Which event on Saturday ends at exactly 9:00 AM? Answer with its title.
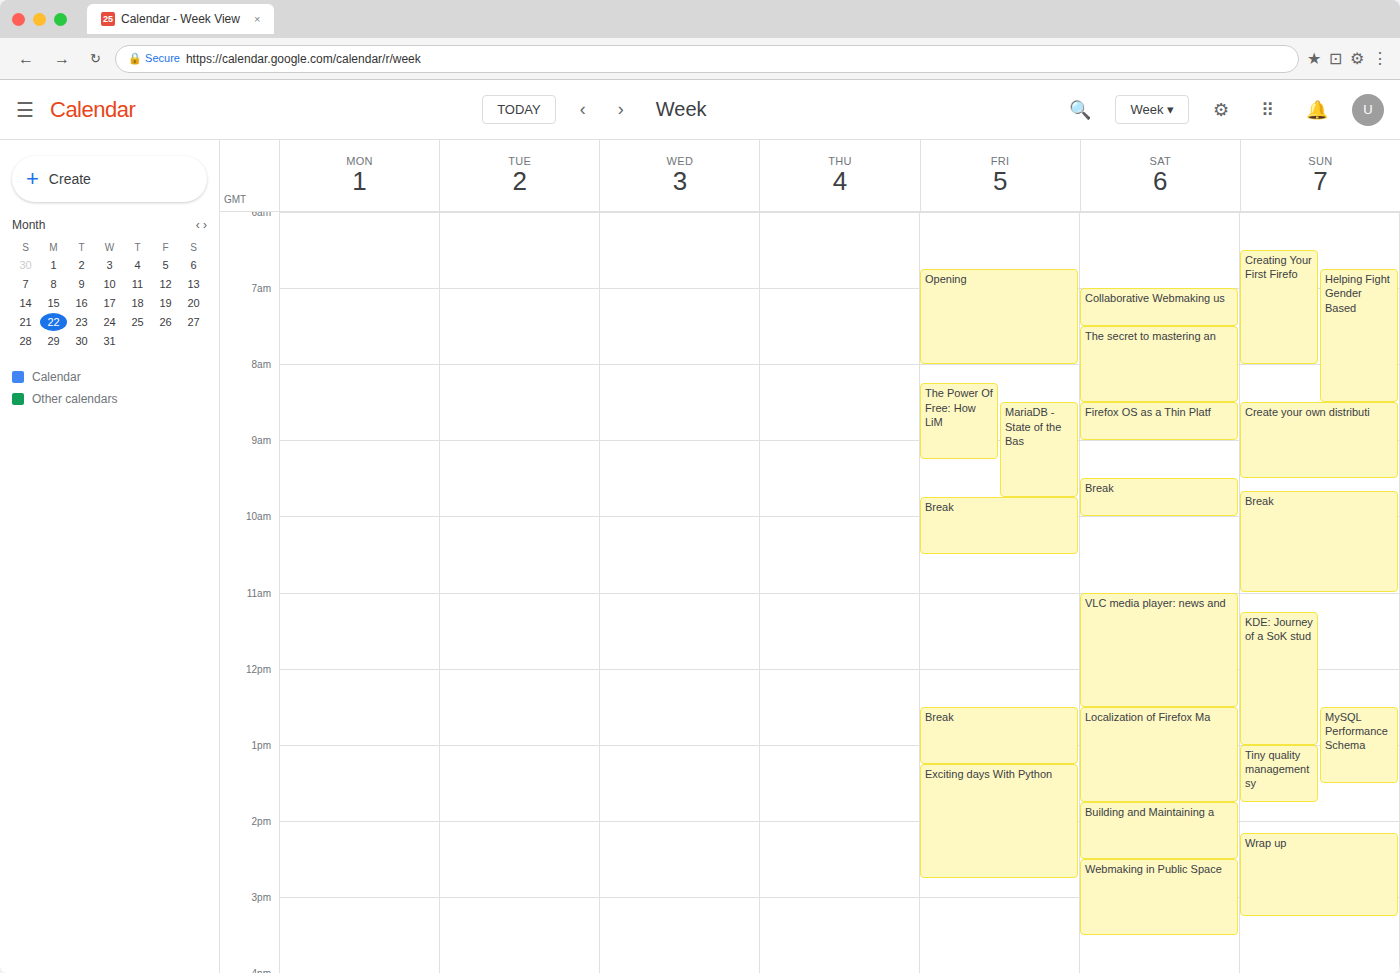
"Firefox OS as a Thin Platf"